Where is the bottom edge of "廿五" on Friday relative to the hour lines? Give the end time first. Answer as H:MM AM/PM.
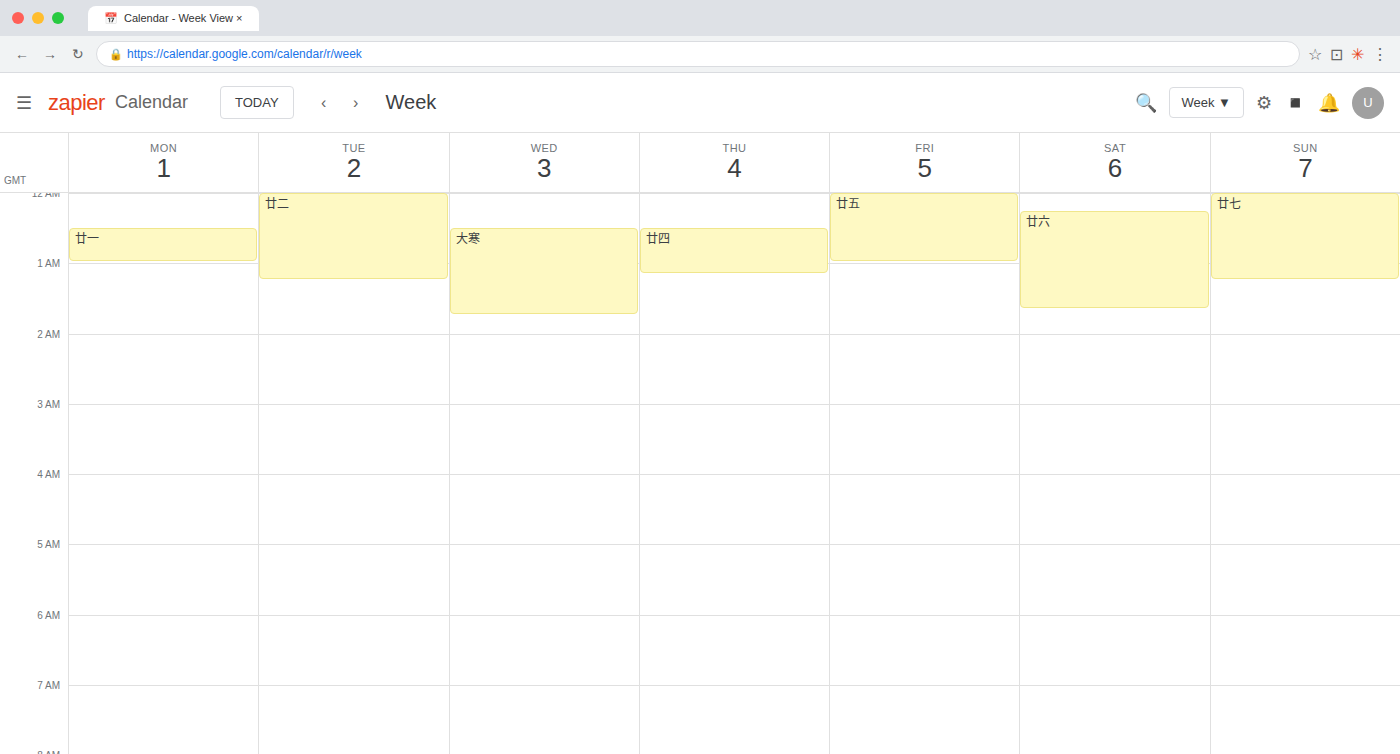
1:00 AM -- exactly on the 1 AM line.